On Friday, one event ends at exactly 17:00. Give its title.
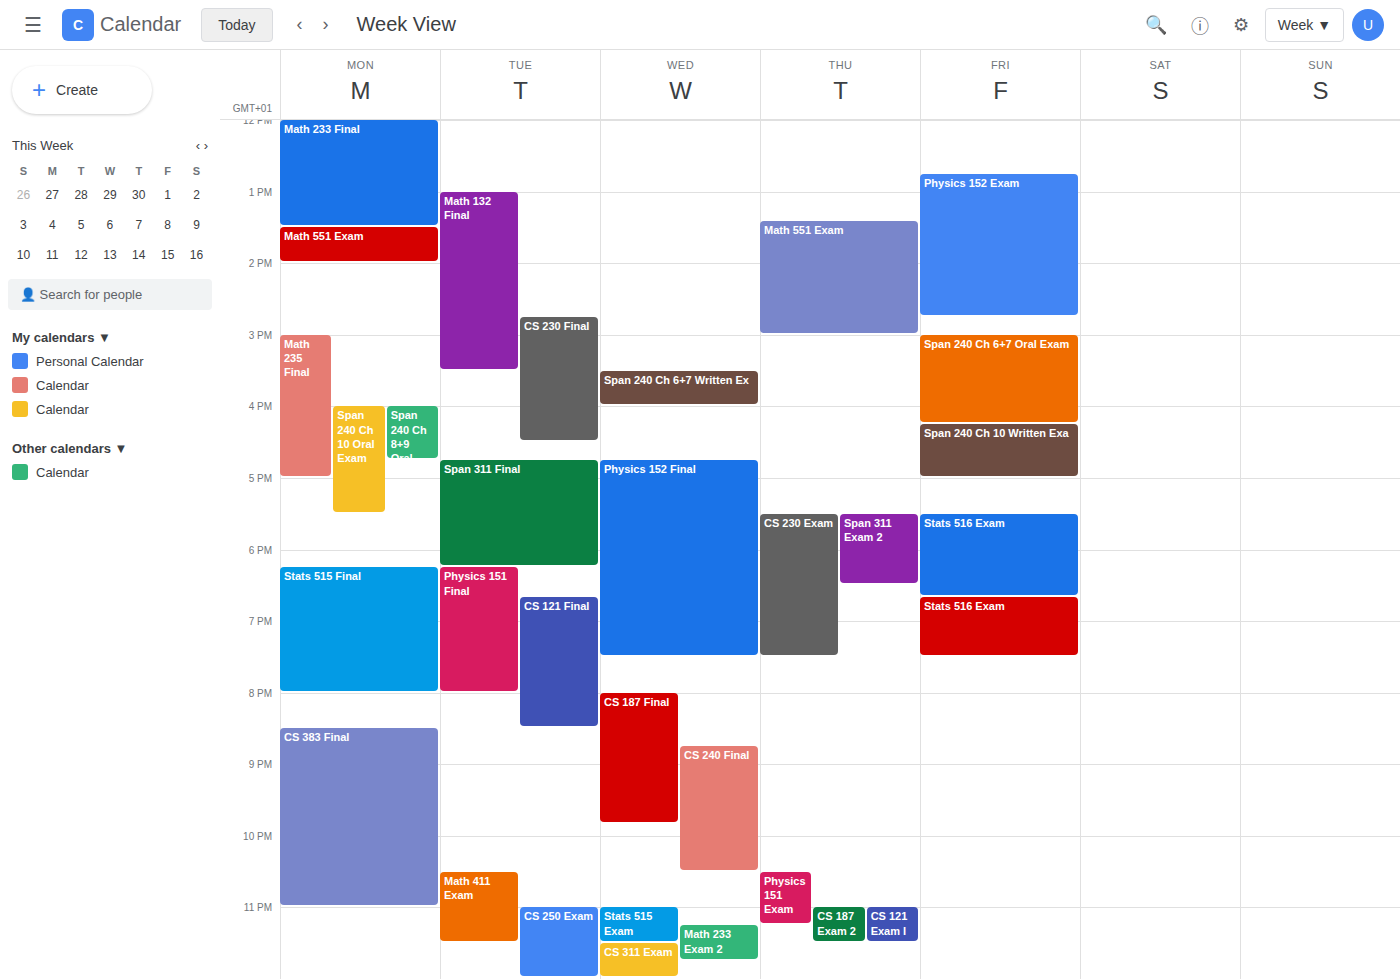
"Span 240 Ch 10 Written Exa"